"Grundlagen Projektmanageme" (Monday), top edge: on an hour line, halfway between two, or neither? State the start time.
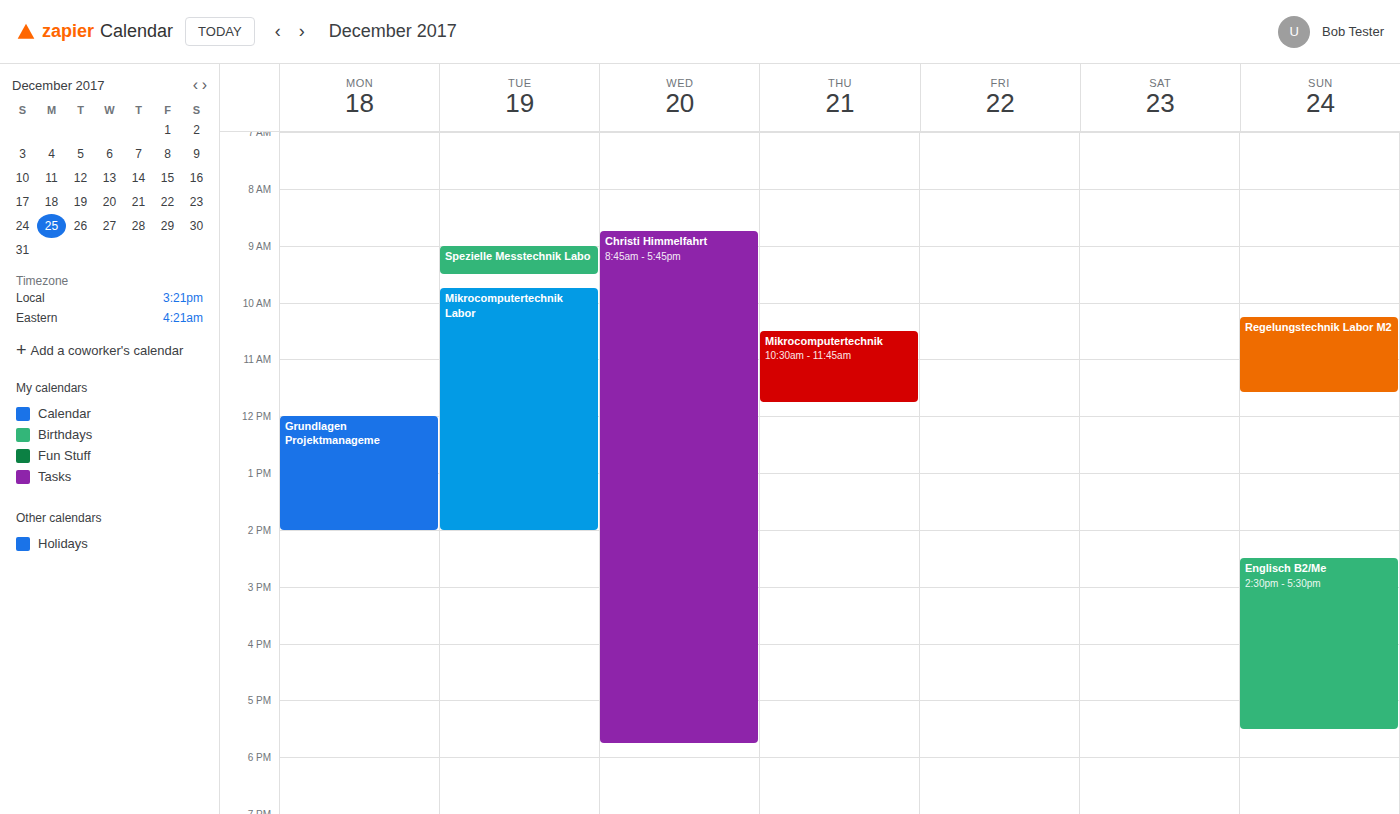
12:00 PM -- exactly on the 12 PM line.